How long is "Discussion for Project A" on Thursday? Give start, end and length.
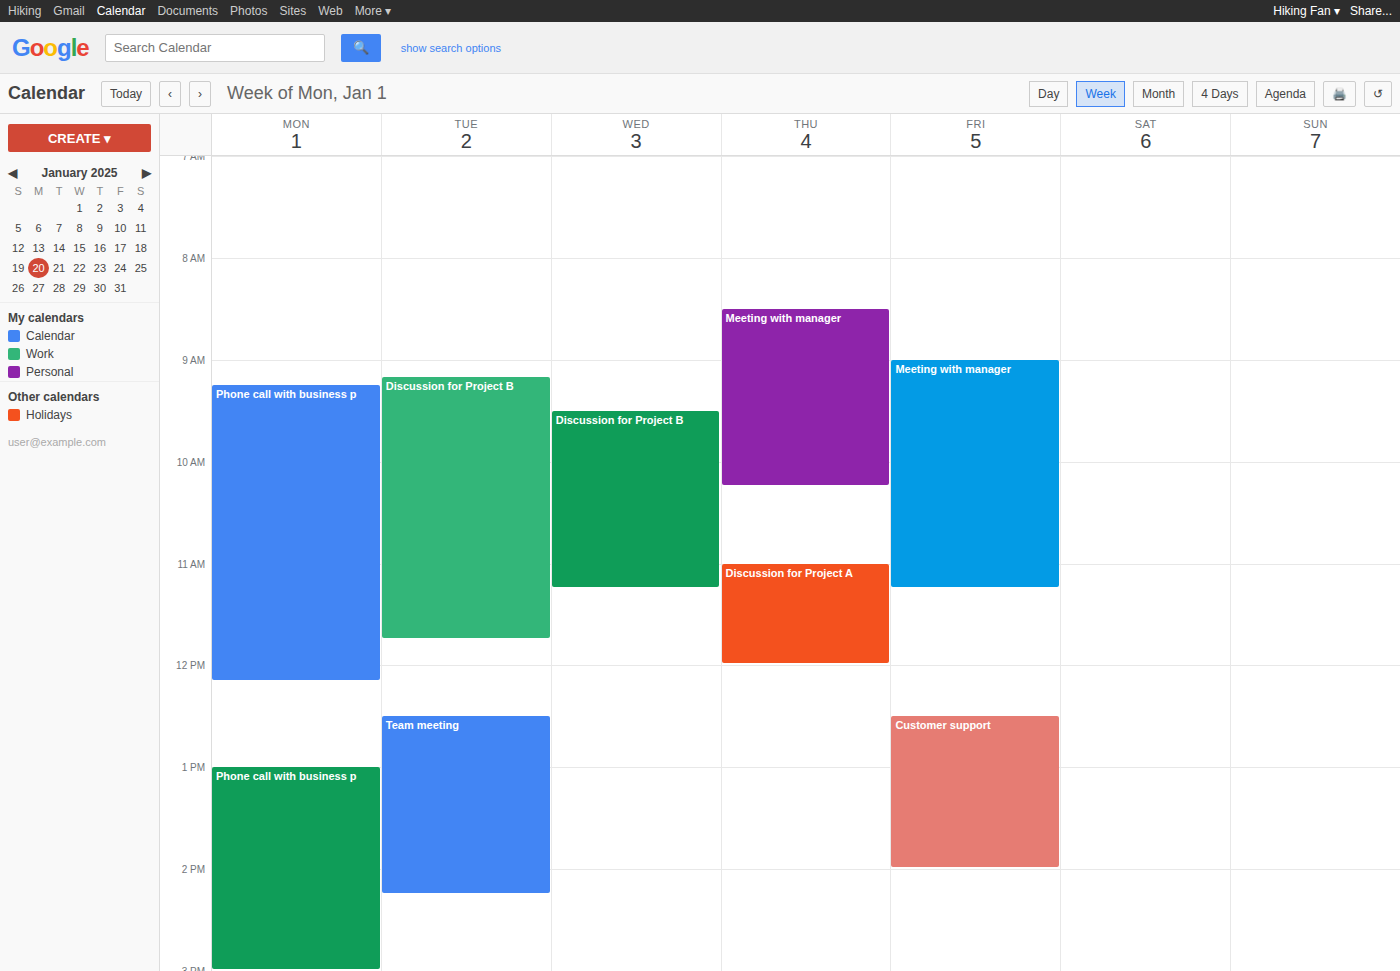
11:00 AM to 12:00 PM, 1 hour